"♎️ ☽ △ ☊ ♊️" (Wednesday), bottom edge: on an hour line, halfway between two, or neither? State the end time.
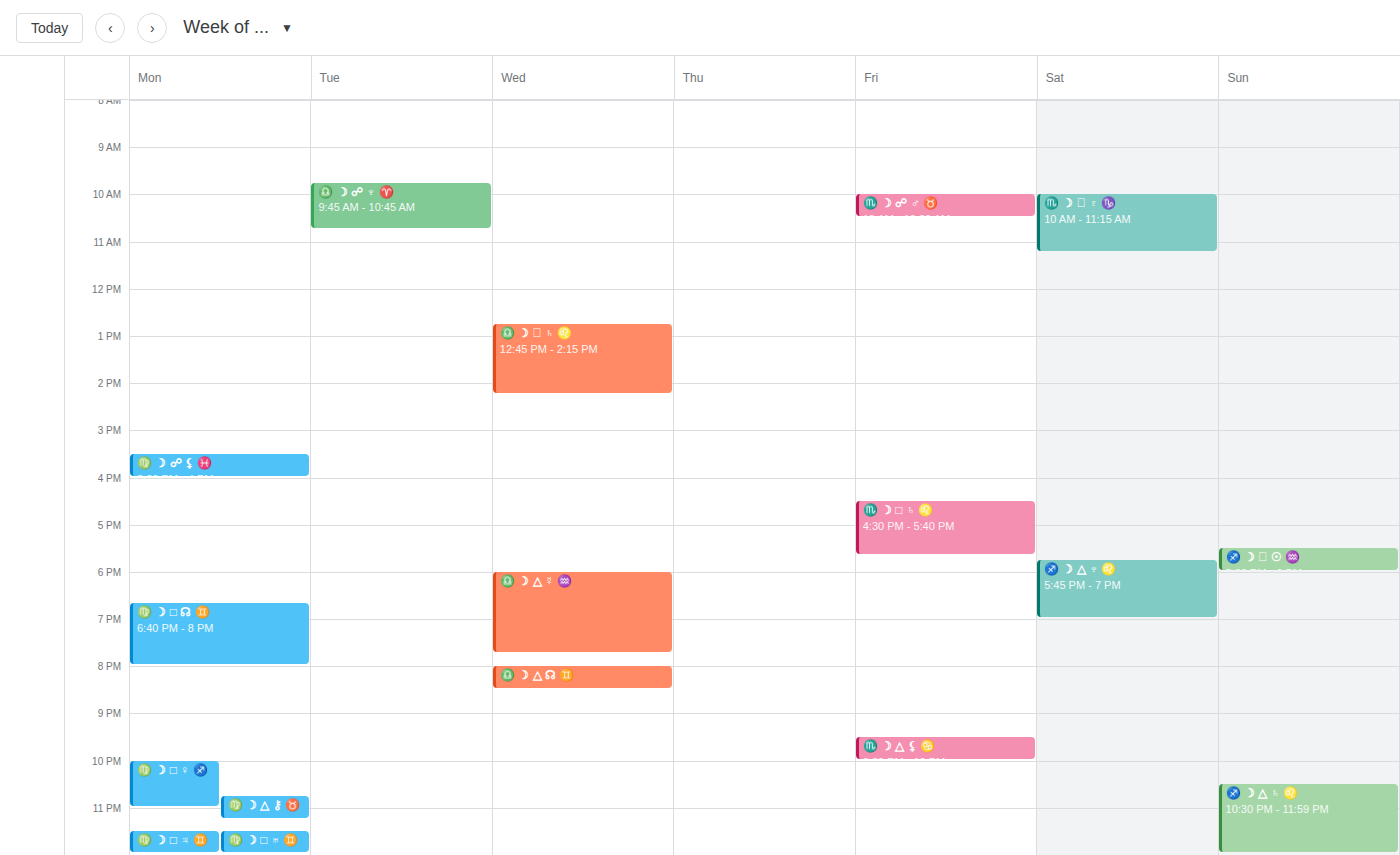
8:30 PM -- halfway between the 8 PM and 9 PM lines.